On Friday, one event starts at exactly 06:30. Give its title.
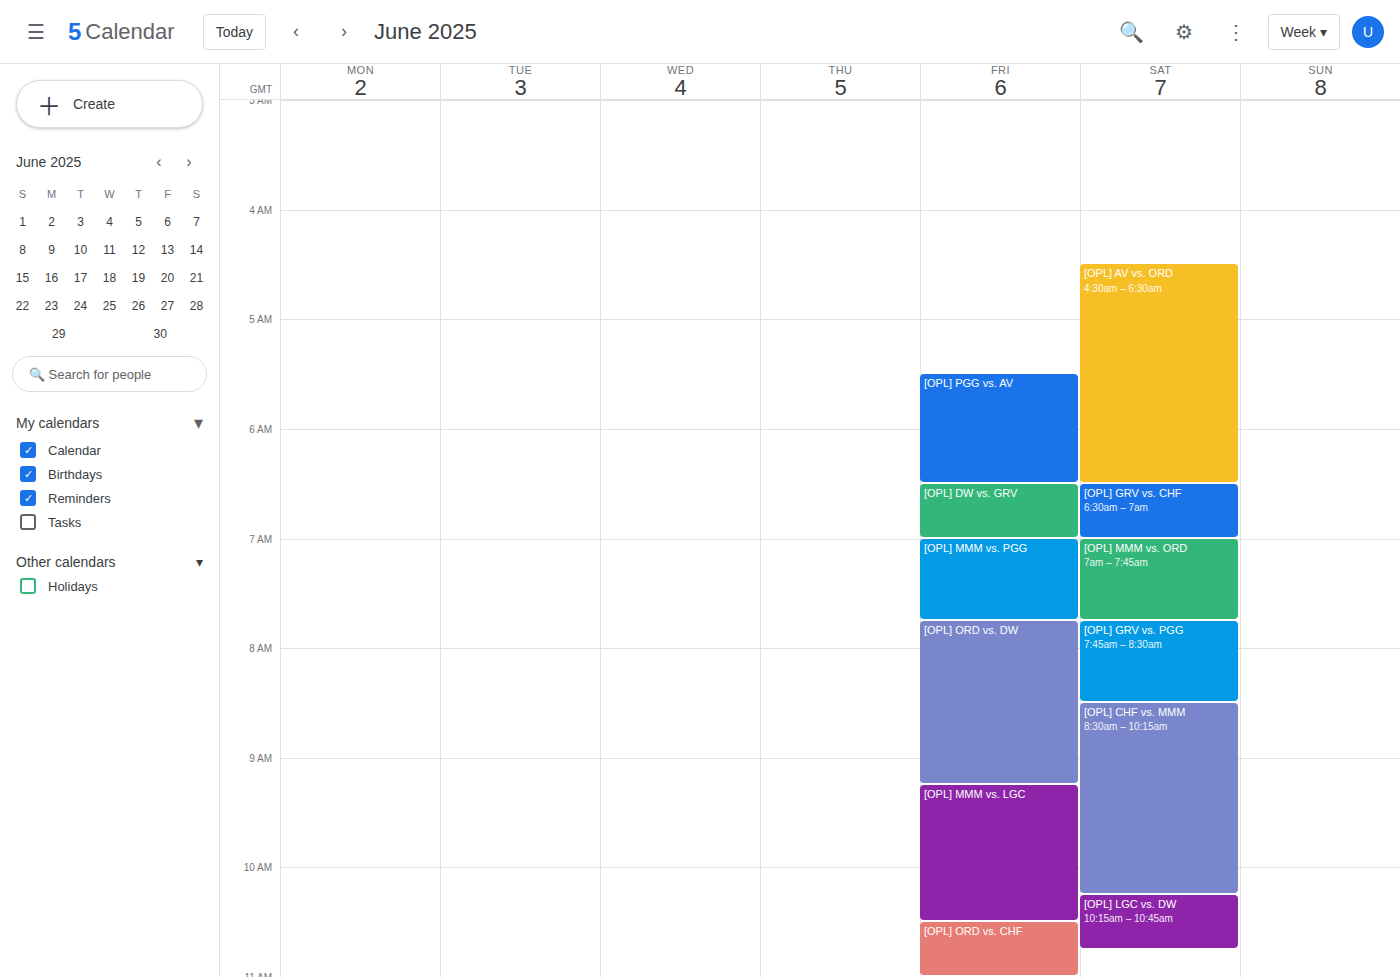
"[OPL] DW vs. GRV"